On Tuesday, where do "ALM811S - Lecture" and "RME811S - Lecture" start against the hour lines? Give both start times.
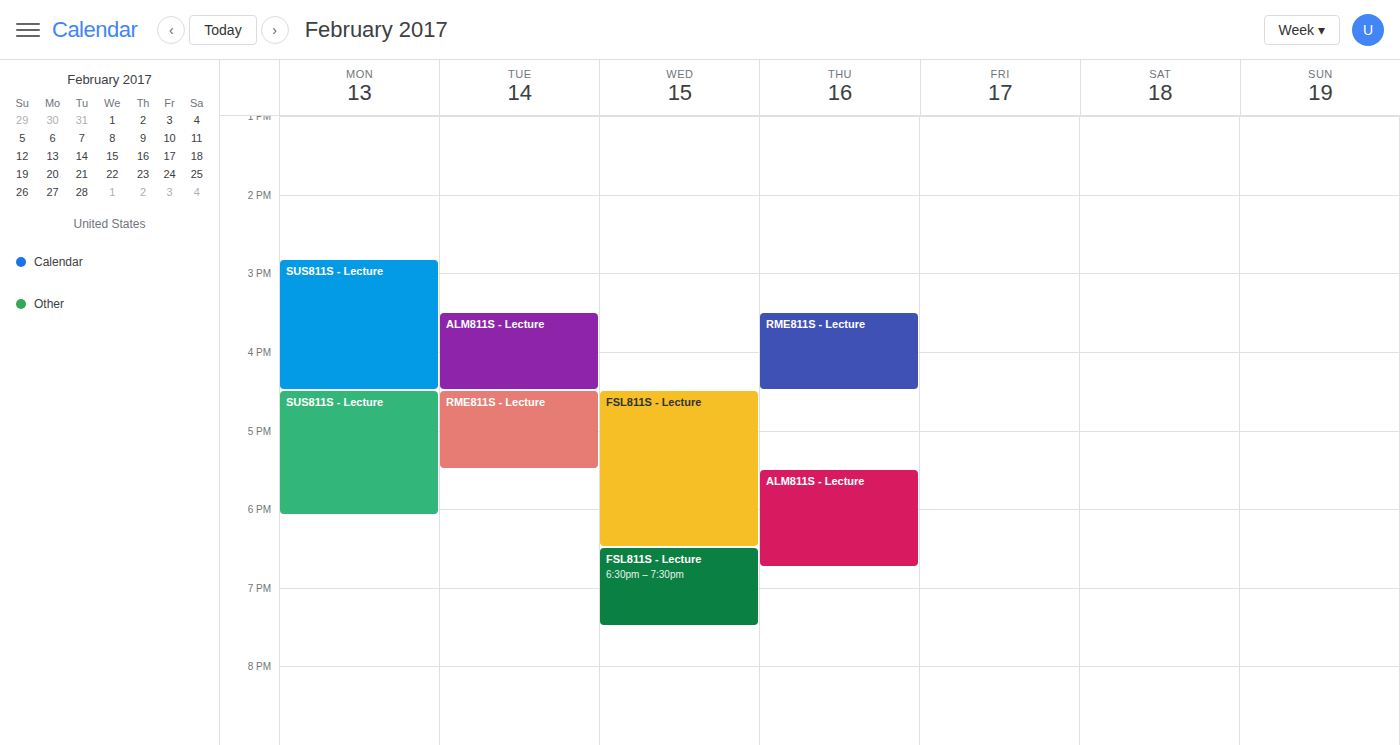
"ALM811S - Lecture": 3:30 PM, halfway between the 3 PM and 4 PM lines. "RME811S - Lecture": 4:30 PM, halfway between the 4 PM and 5 PM lines.